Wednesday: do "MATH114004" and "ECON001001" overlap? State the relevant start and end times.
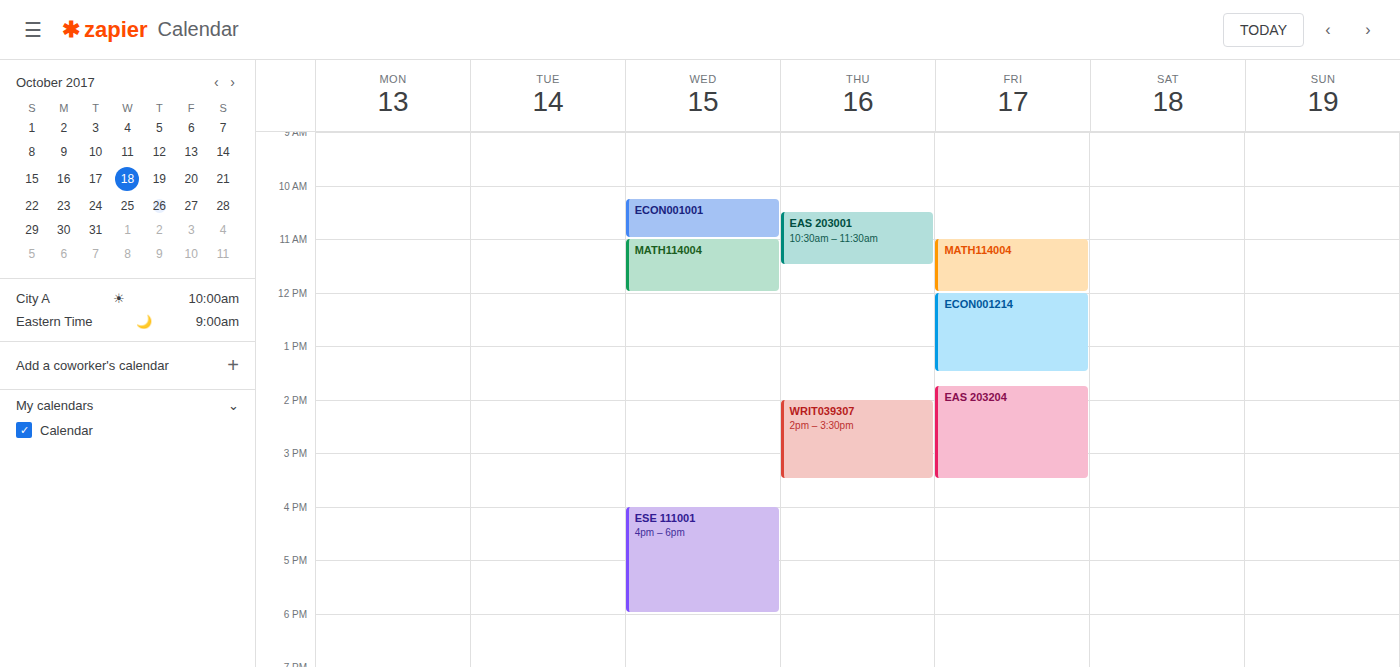
"ECON001001" ends at 11:00 AM, exactly when "MATH114004" starts -- they touch but do not overlap.